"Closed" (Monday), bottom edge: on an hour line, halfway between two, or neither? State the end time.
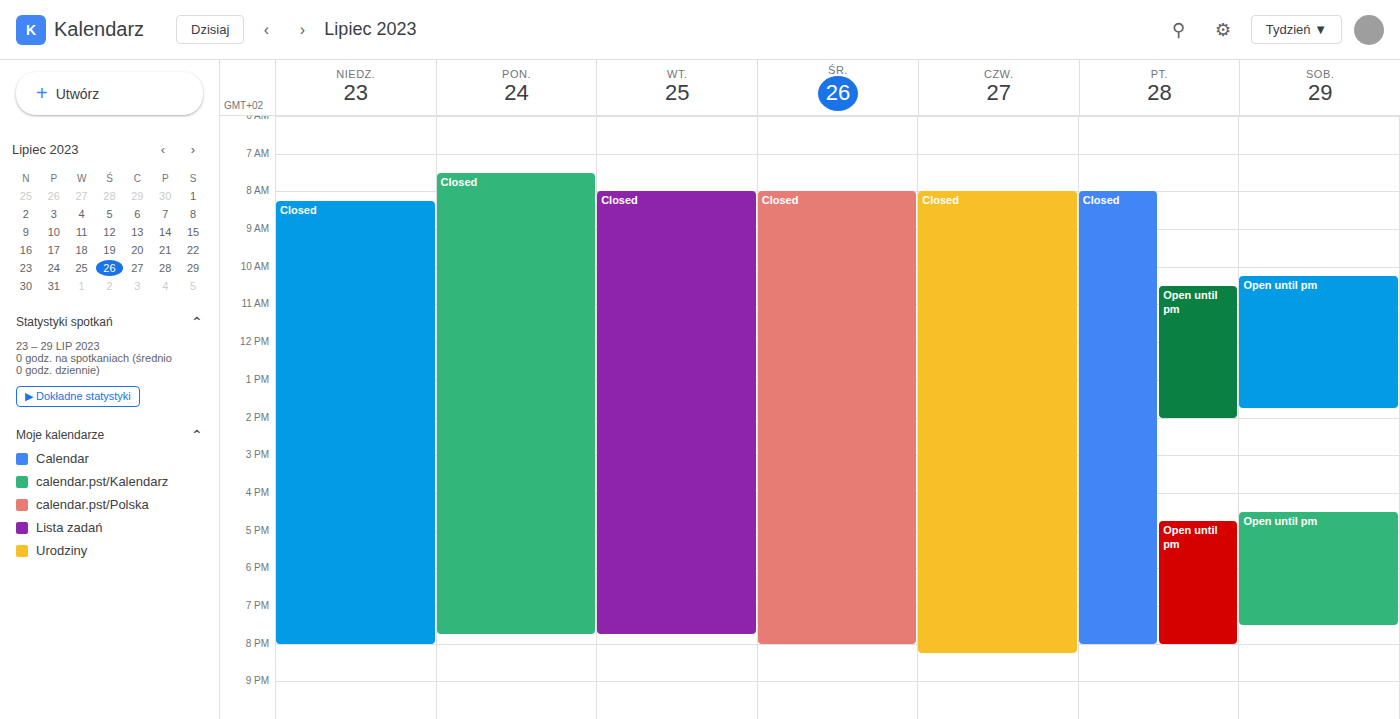
7:45 PM -- neither: three quarters of the way from the 7 PM line to the 8 PM line.